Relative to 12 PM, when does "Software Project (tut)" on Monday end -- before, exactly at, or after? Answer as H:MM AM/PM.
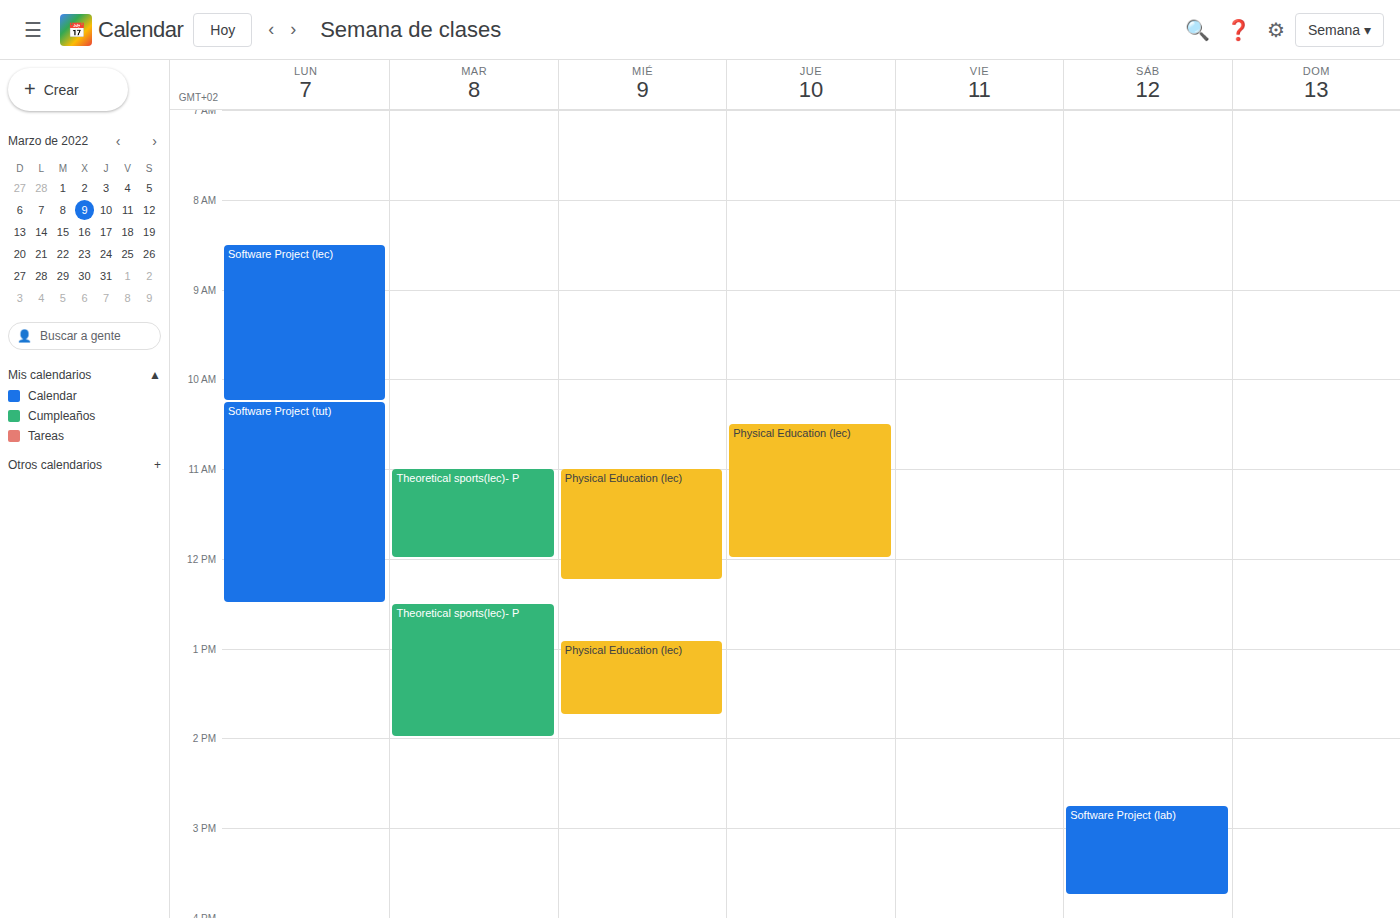
12:30 PM -- after 12 PM, 30 minutes below the 12 PM line.